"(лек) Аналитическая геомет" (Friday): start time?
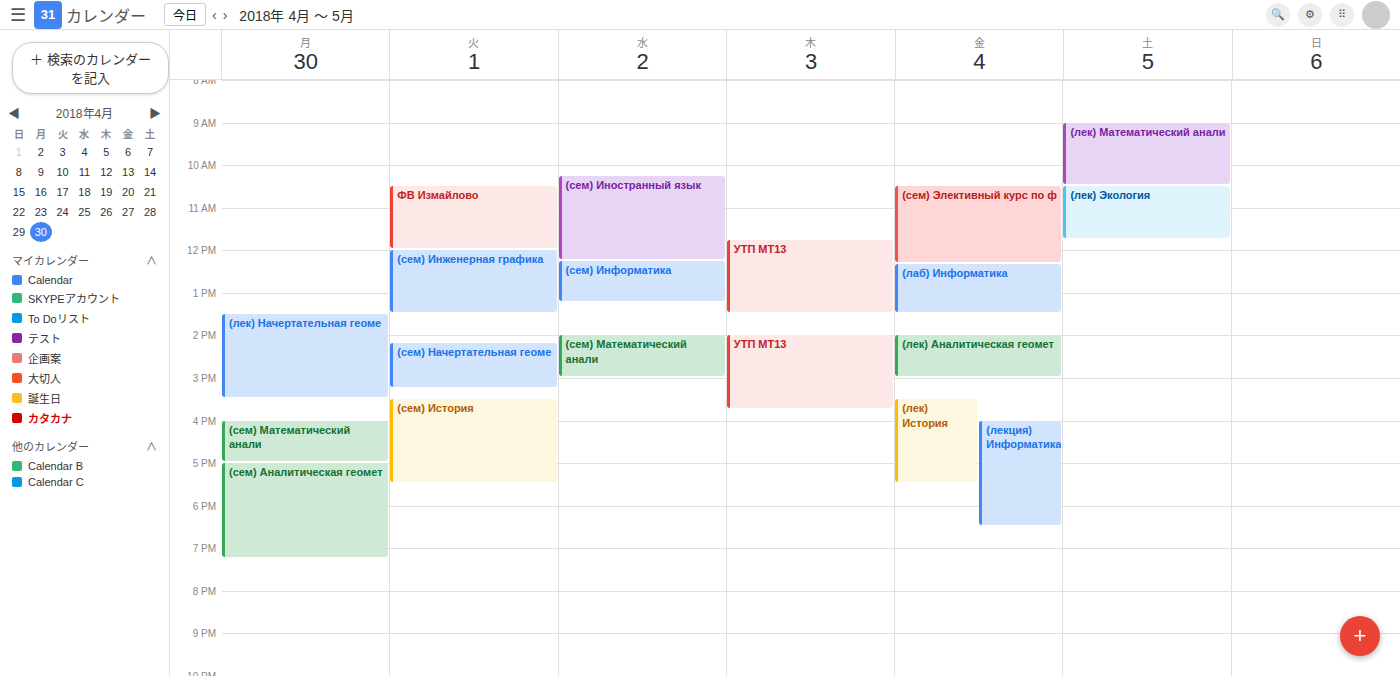
2:00 PM